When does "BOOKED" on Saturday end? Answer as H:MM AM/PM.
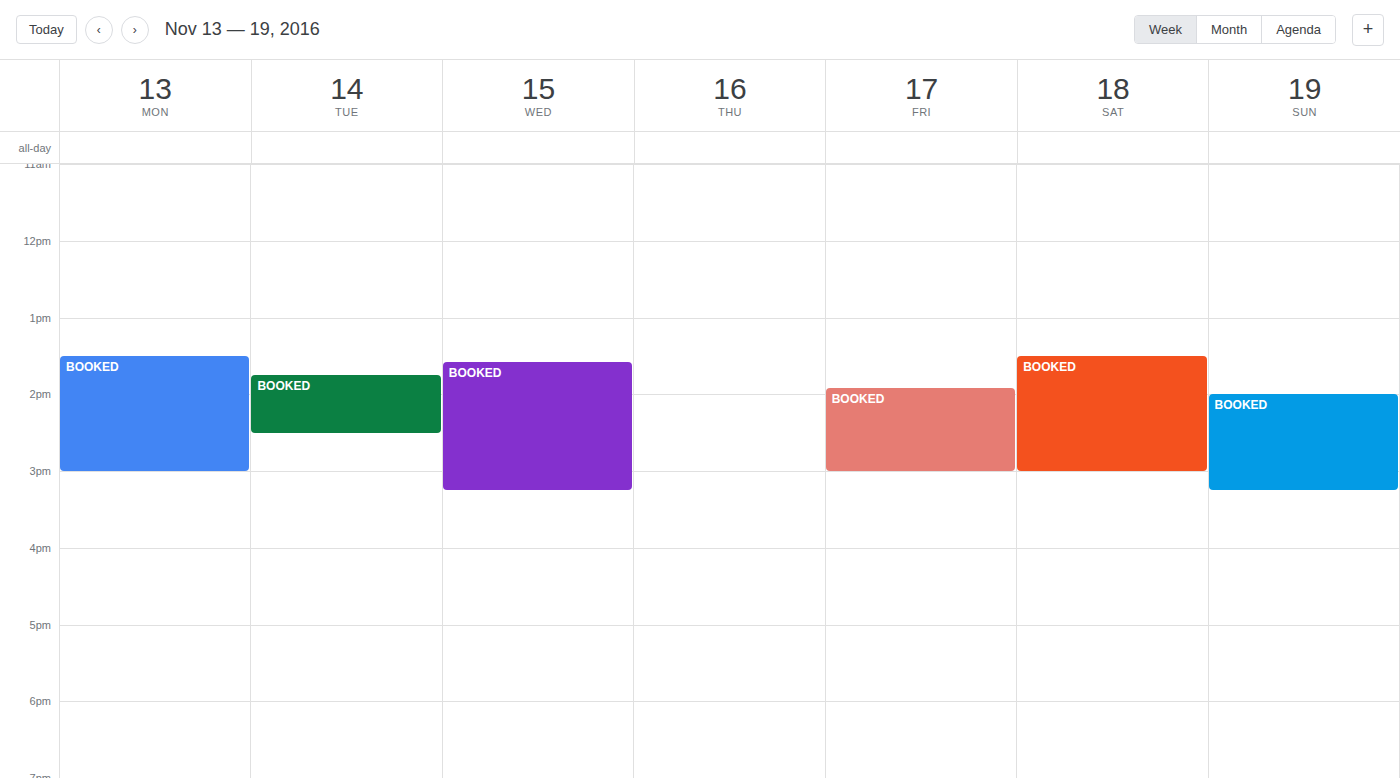
3:00 PM